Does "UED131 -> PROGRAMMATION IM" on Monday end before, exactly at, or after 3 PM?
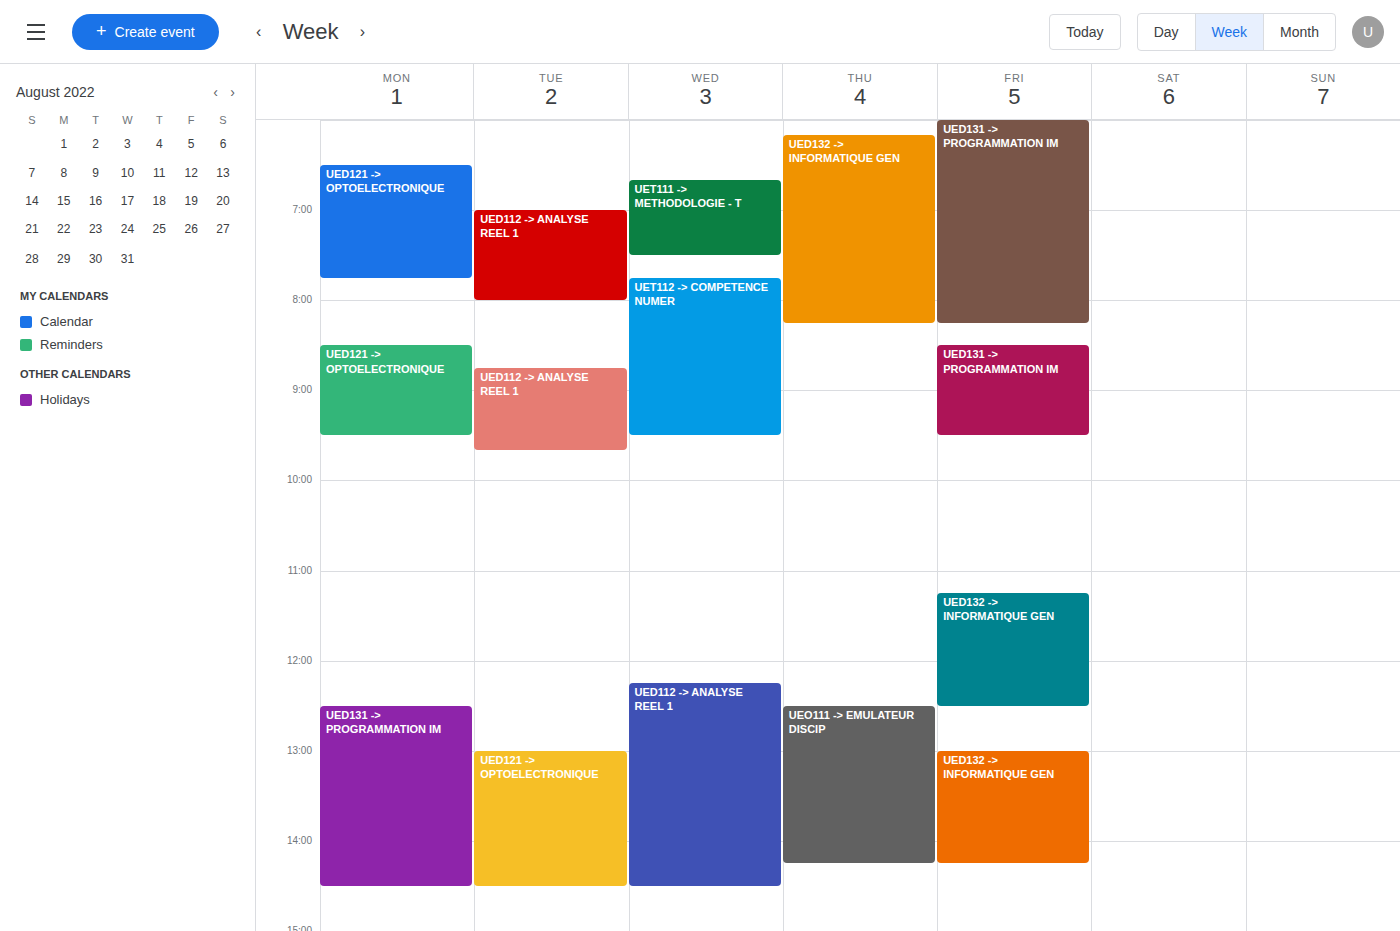
2:30 PM -- before 3 PM, 30 minutes above the 3 PM line.